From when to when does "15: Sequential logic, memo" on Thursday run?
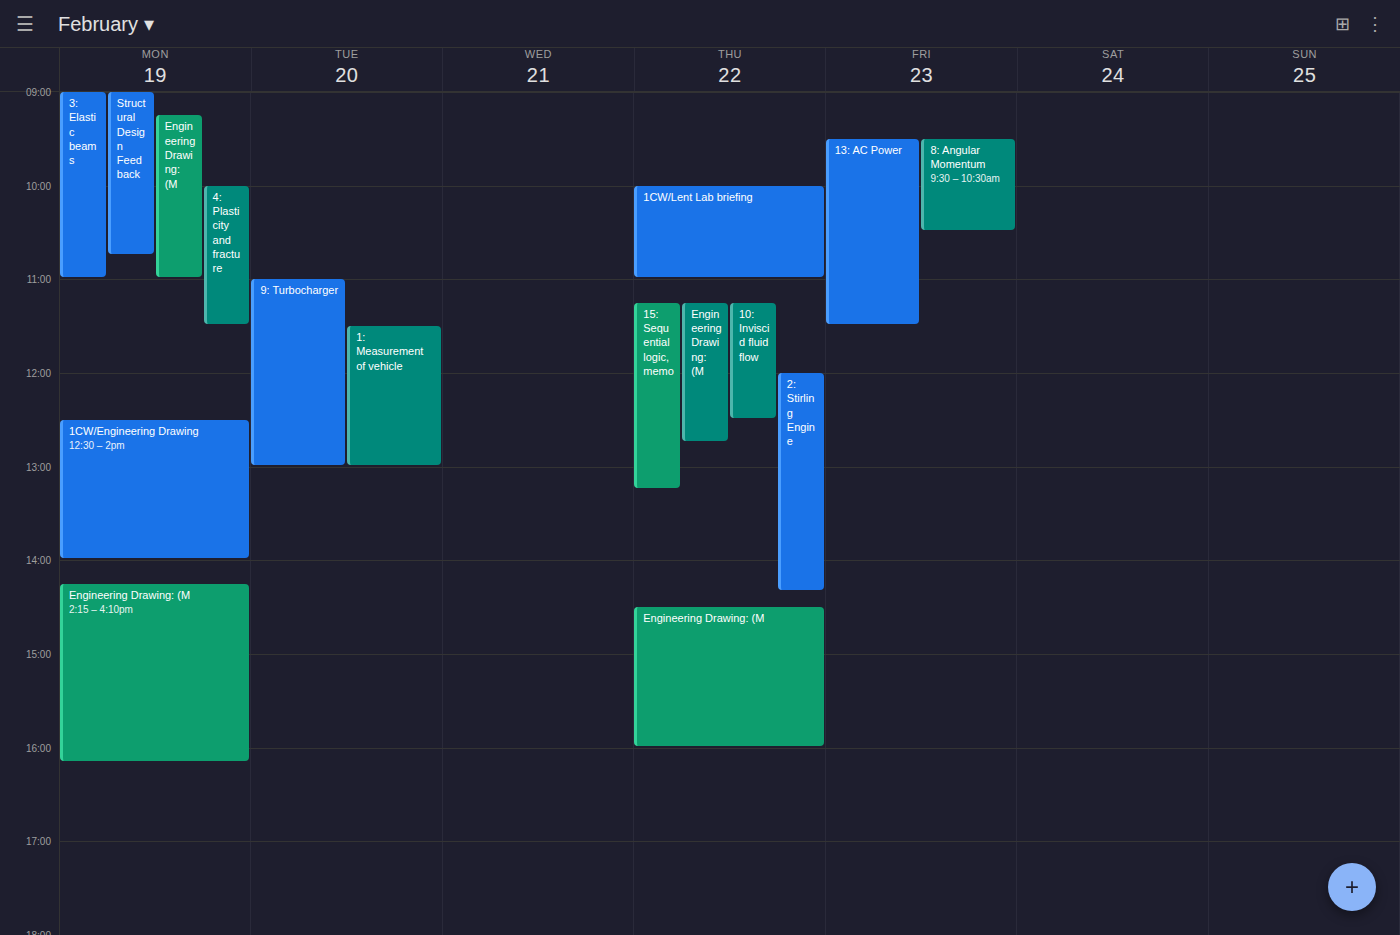
11:15 AM to 1:15 PM